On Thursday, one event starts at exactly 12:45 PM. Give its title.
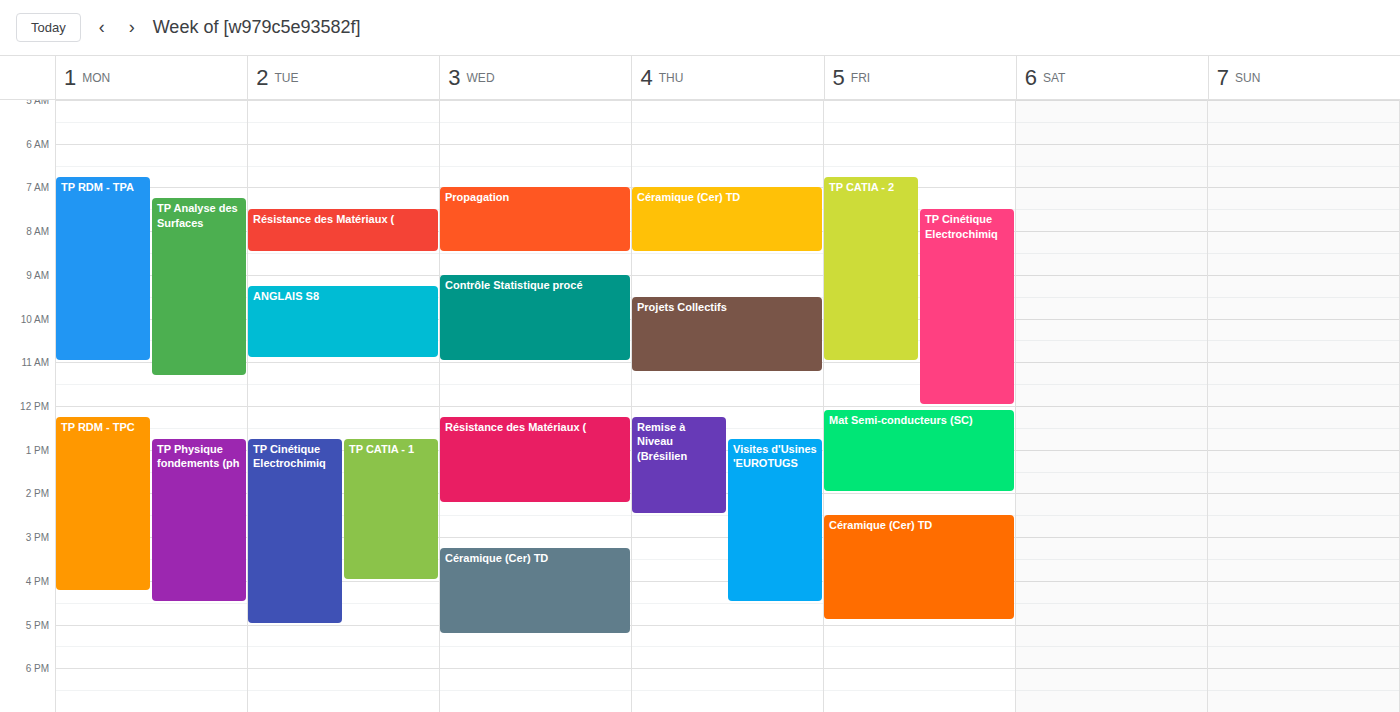
"Visites d'Usines 'EUROTUGS"